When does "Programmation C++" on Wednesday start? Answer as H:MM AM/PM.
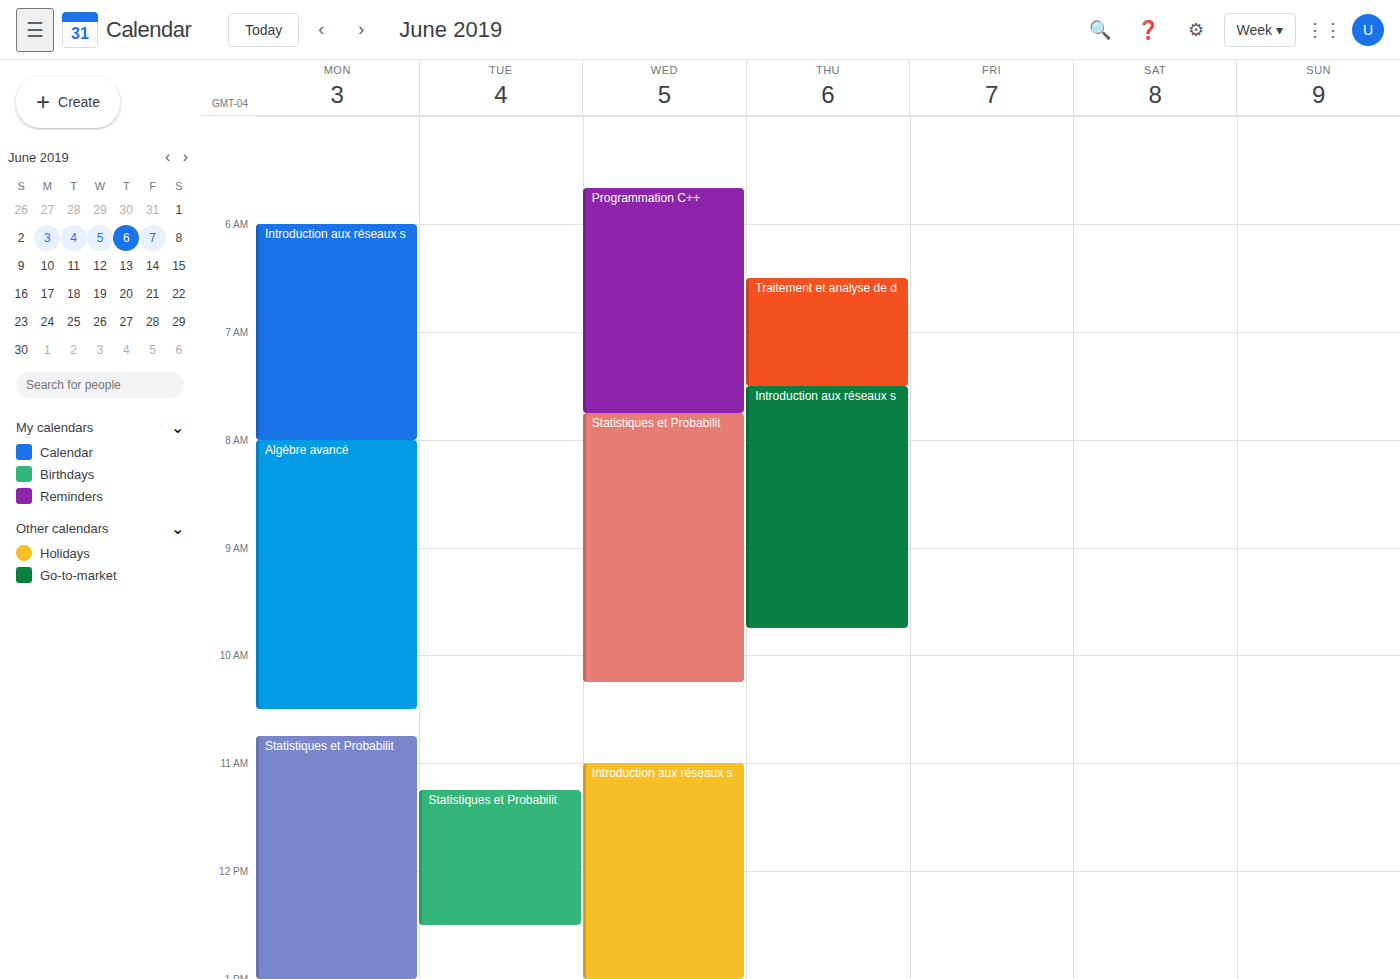
5:40 AM